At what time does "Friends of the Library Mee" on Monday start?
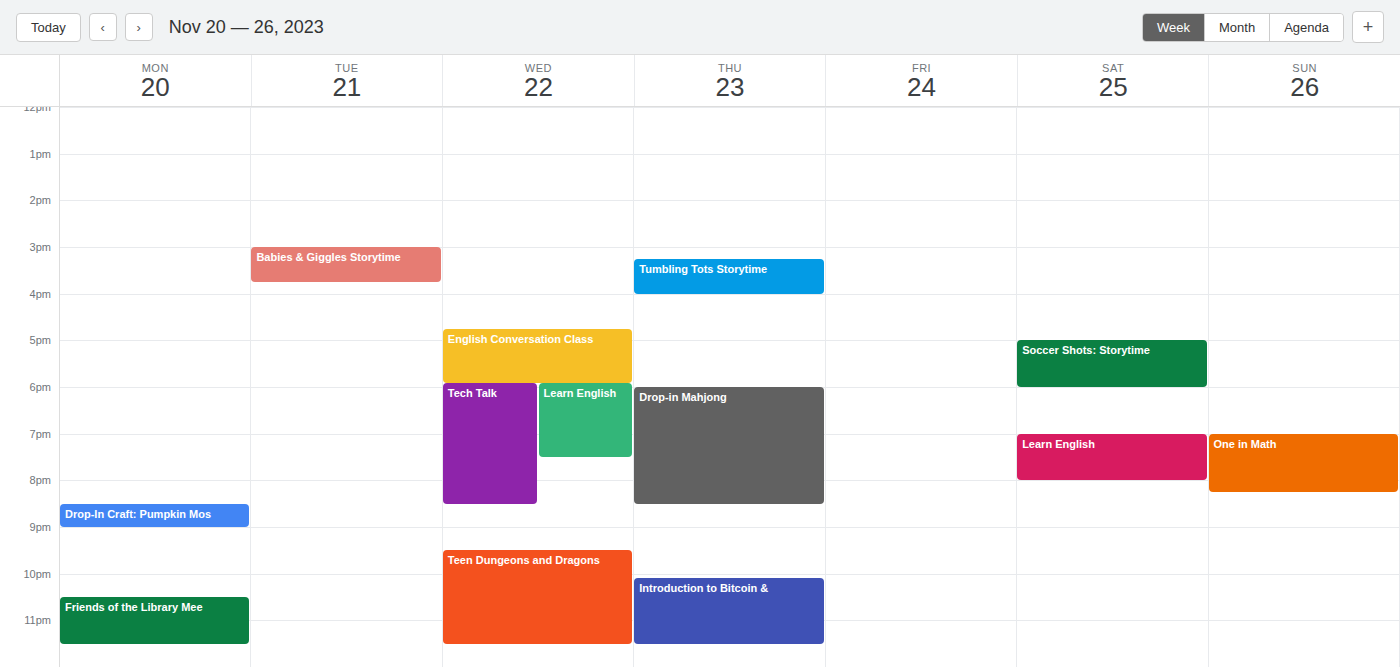
10:30 PM